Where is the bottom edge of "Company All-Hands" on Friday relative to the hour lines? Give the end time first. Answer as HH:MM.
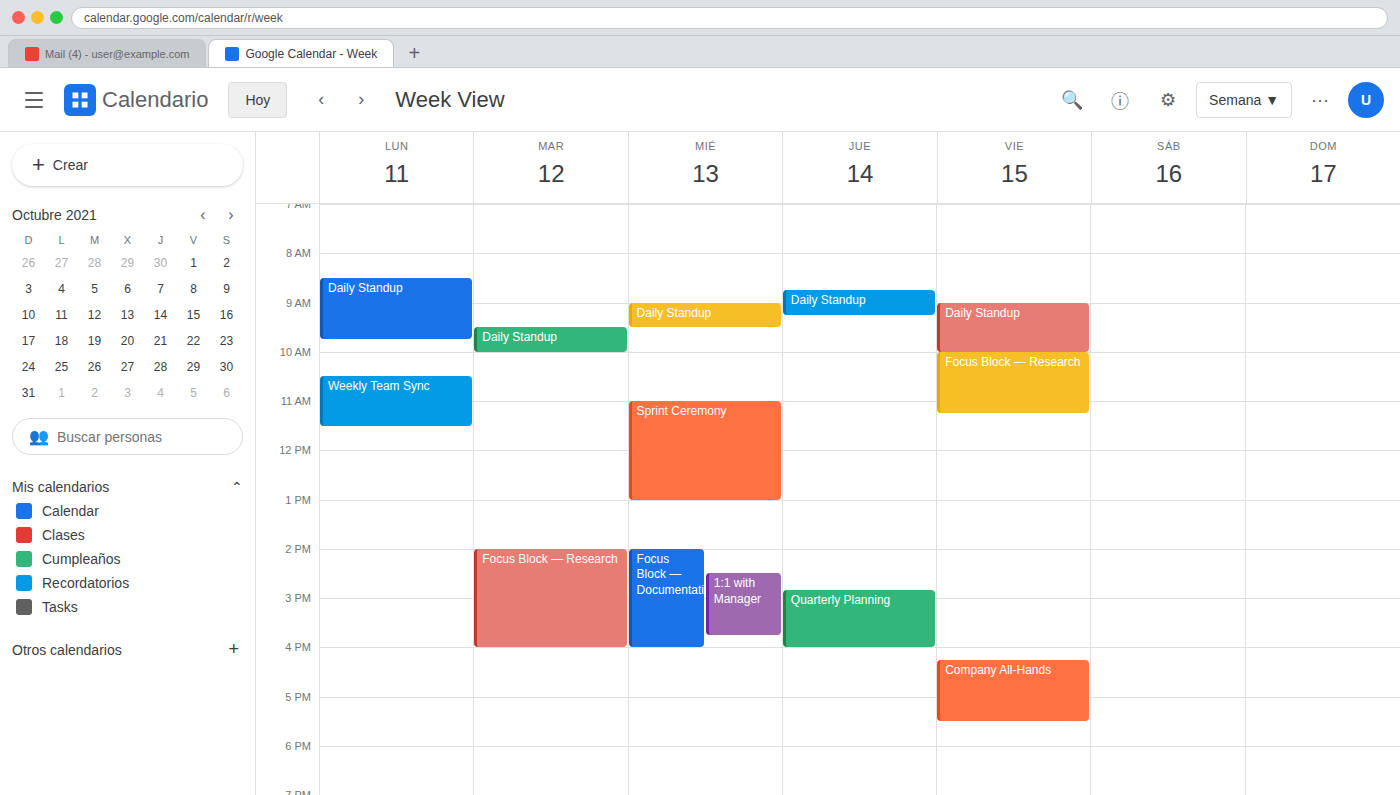
17:30 -- halfway between the 17:00 and 18:00 lines.